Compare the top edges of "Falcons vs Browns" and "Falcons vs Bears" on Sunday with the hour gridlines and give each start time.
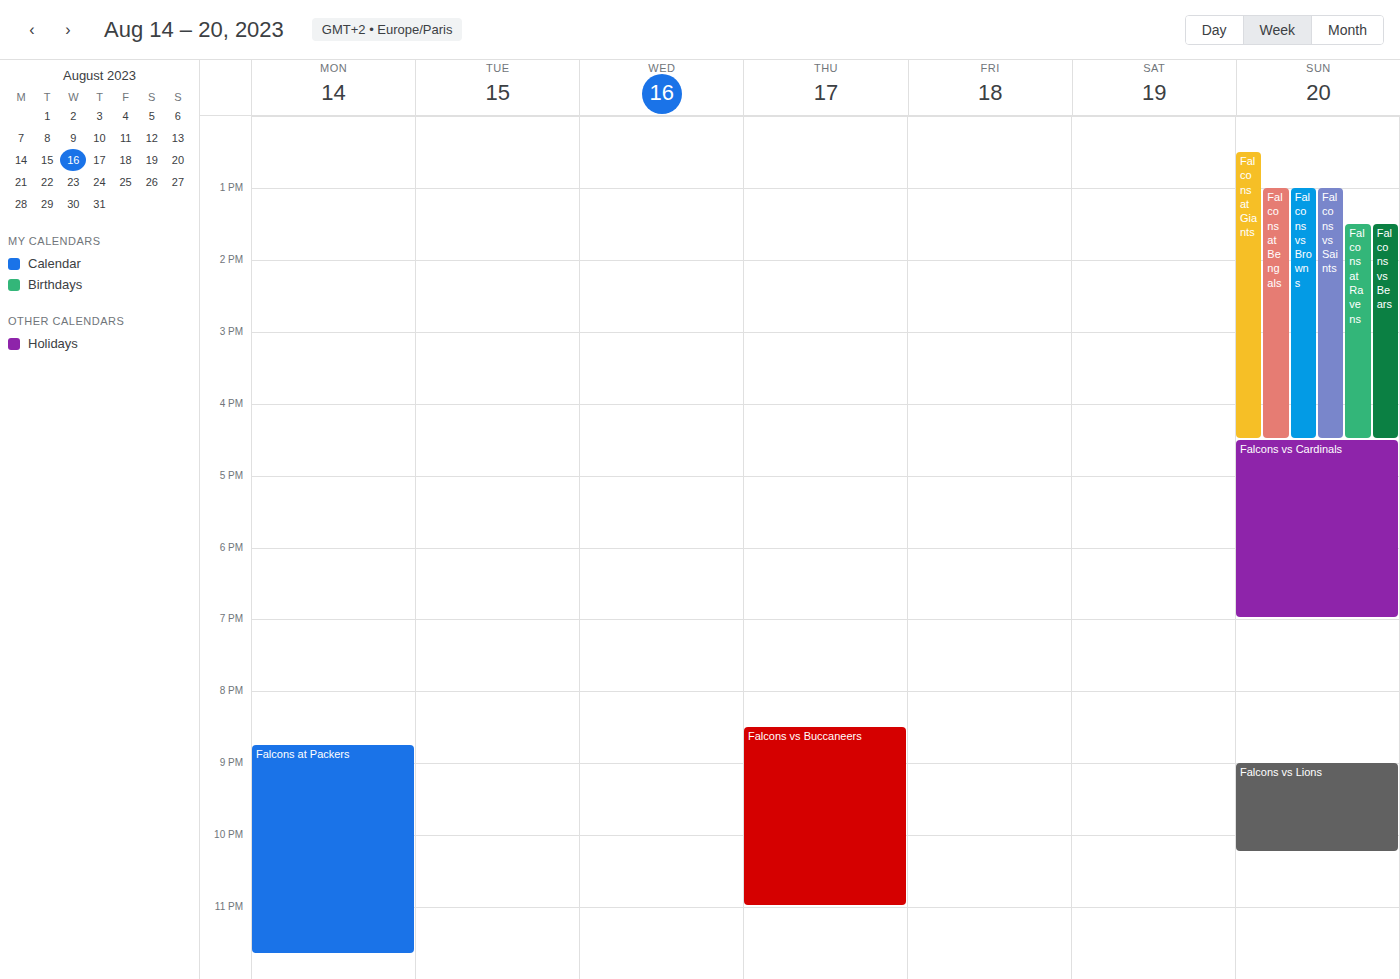
"Falcons vs Browns": 1:00 PM, exactly on the 1 PM line. "Falcons vs Bears": 1:30 PM, halfway between the 1 PM and 2 PM lines.